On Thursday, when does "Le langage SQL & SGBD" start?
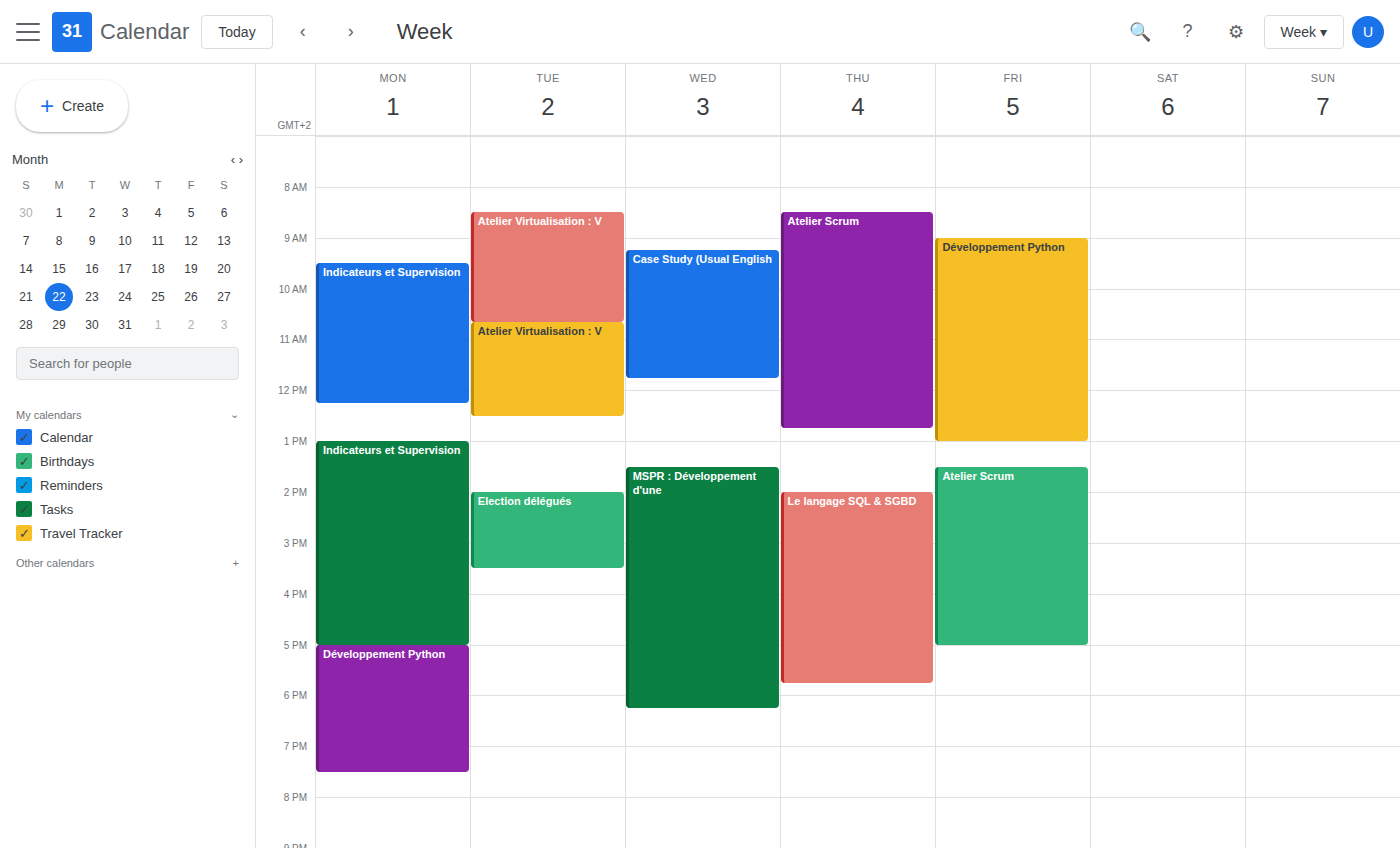
2:00 PM